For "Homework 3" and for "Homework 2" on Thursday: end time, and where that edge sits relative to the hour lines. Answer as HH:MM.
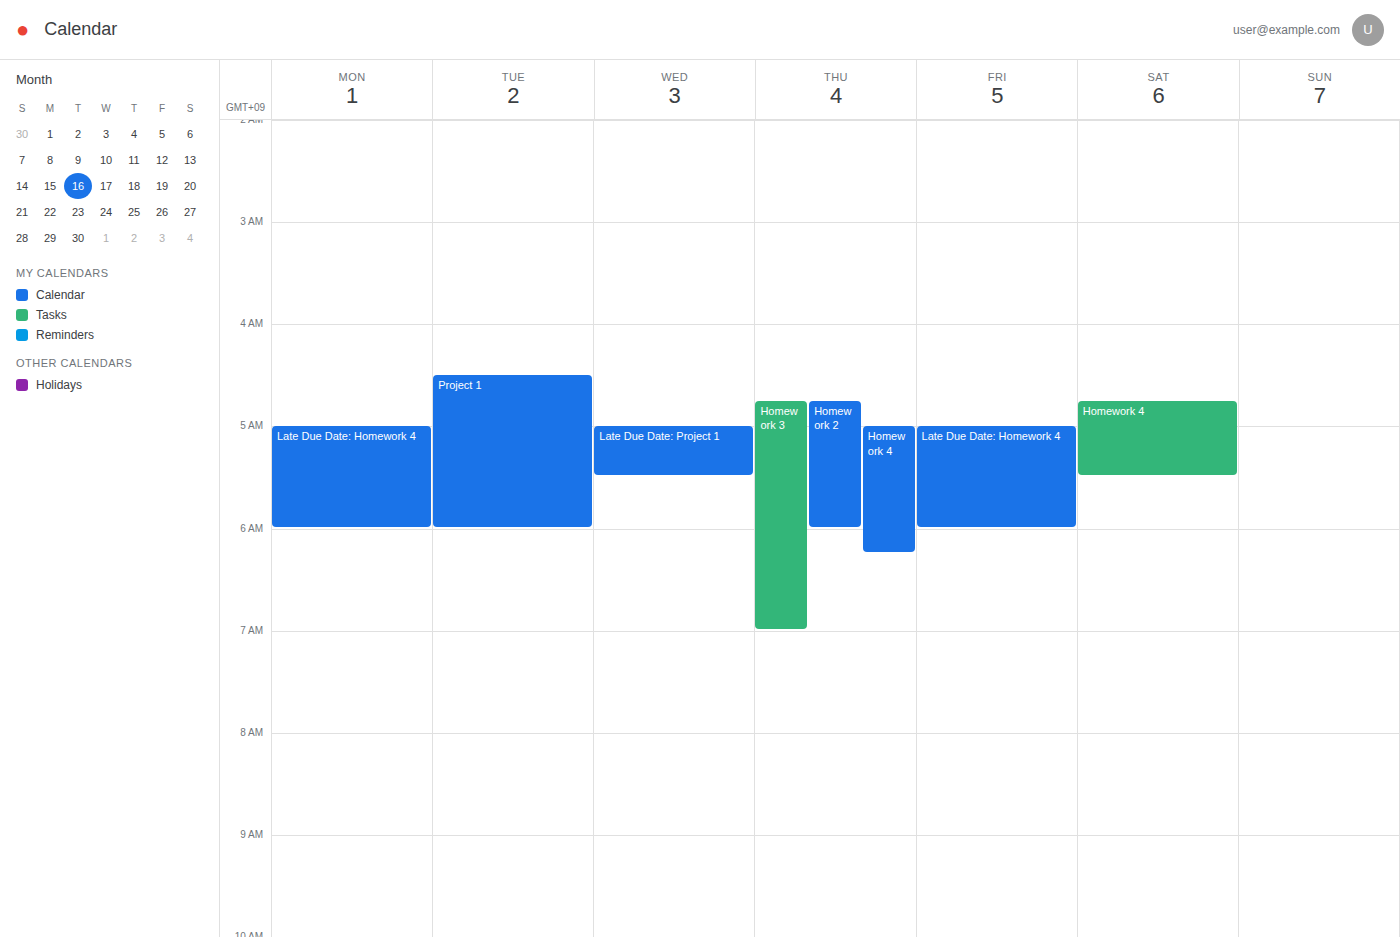
"Homework 3": 07:00, exactly on the 07:00 line. "Homework 2": 06:00, exactly on the 06:00 line.